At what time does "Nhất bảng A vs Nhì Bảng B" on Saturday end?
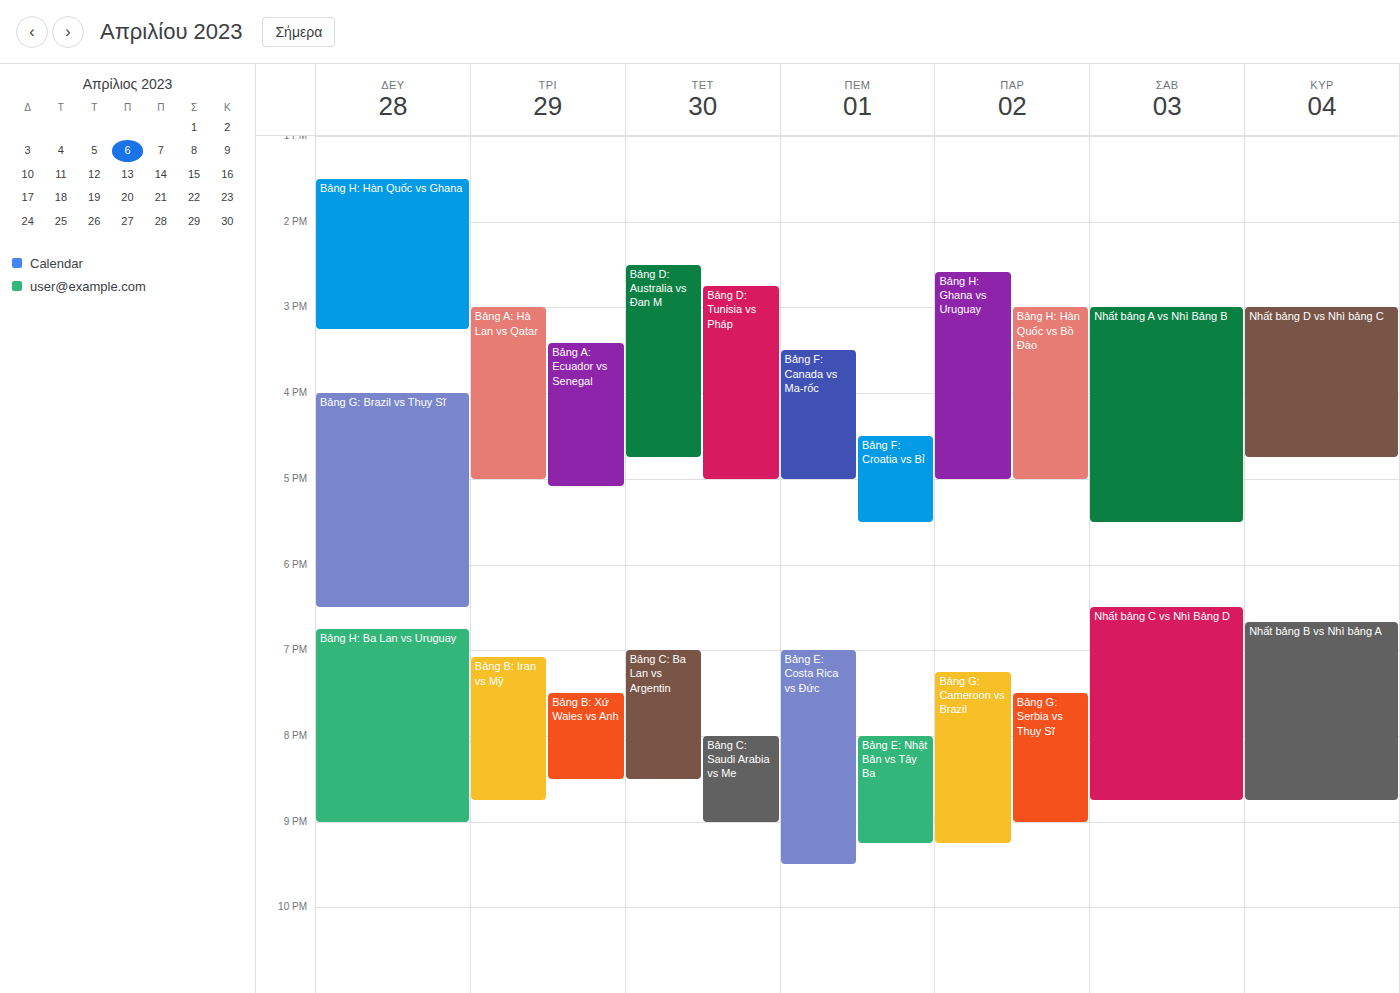
5:30 PM